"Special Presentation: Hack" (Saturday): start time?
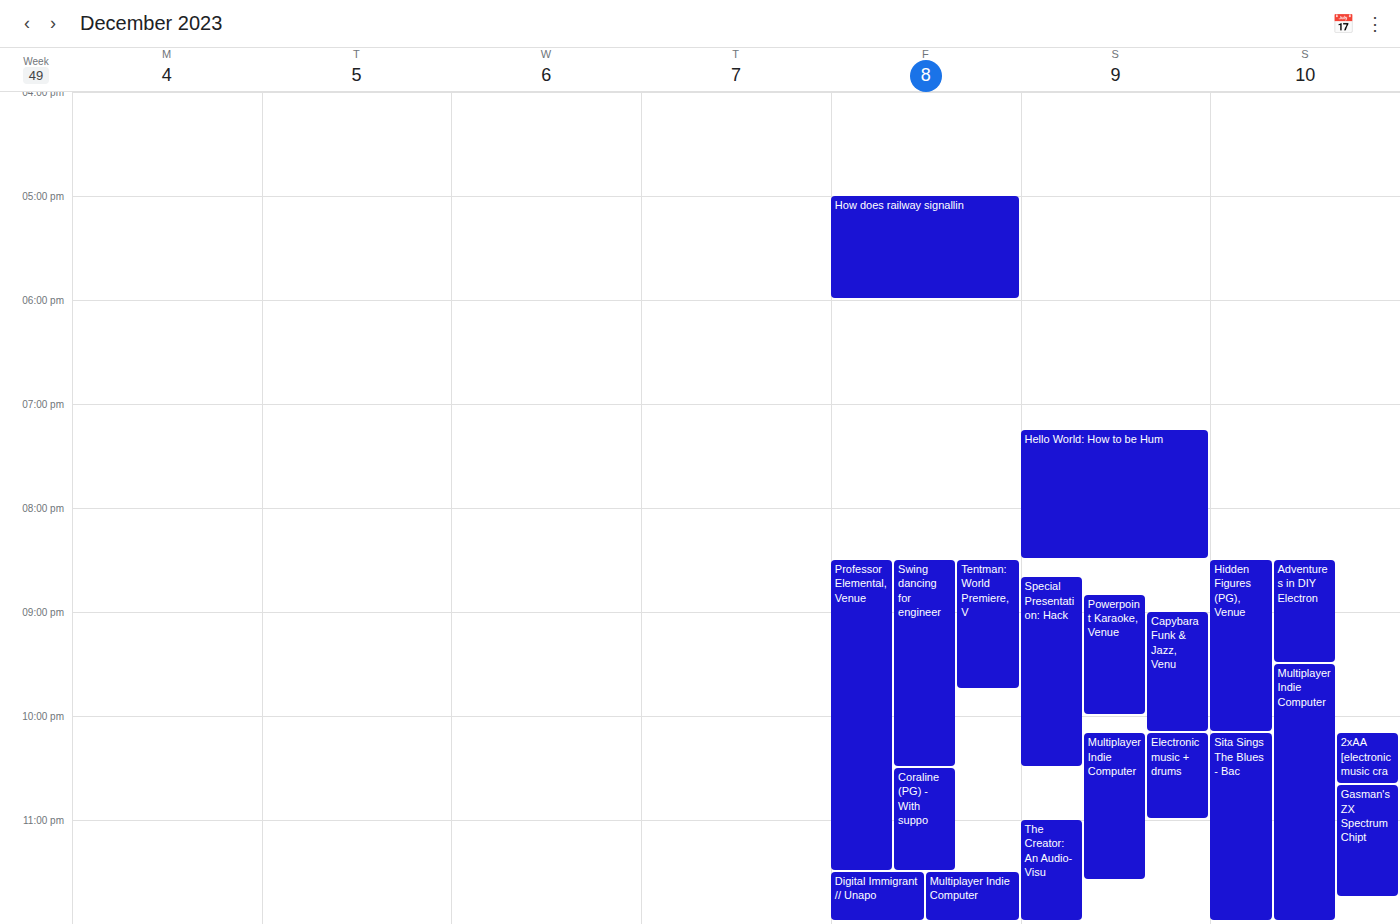
20:40